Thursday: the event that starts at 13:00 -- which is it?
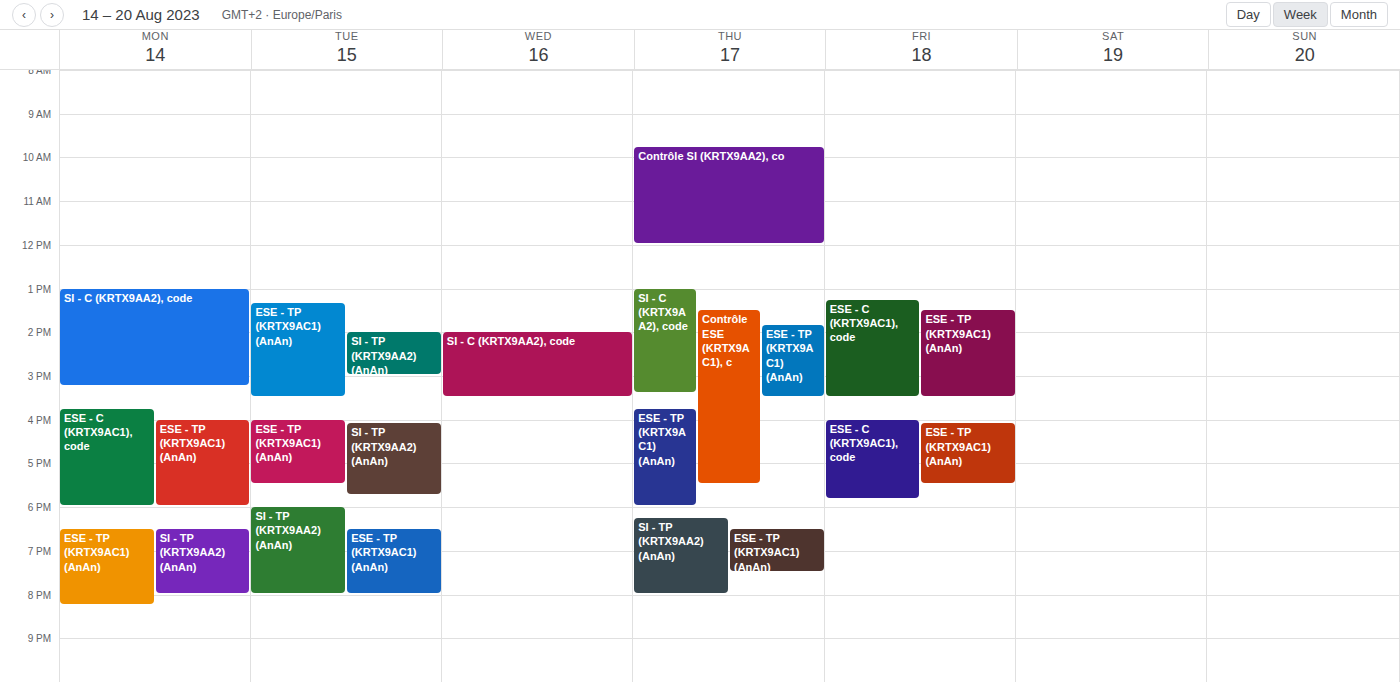
"SI - C (KRTX9AA2), code"